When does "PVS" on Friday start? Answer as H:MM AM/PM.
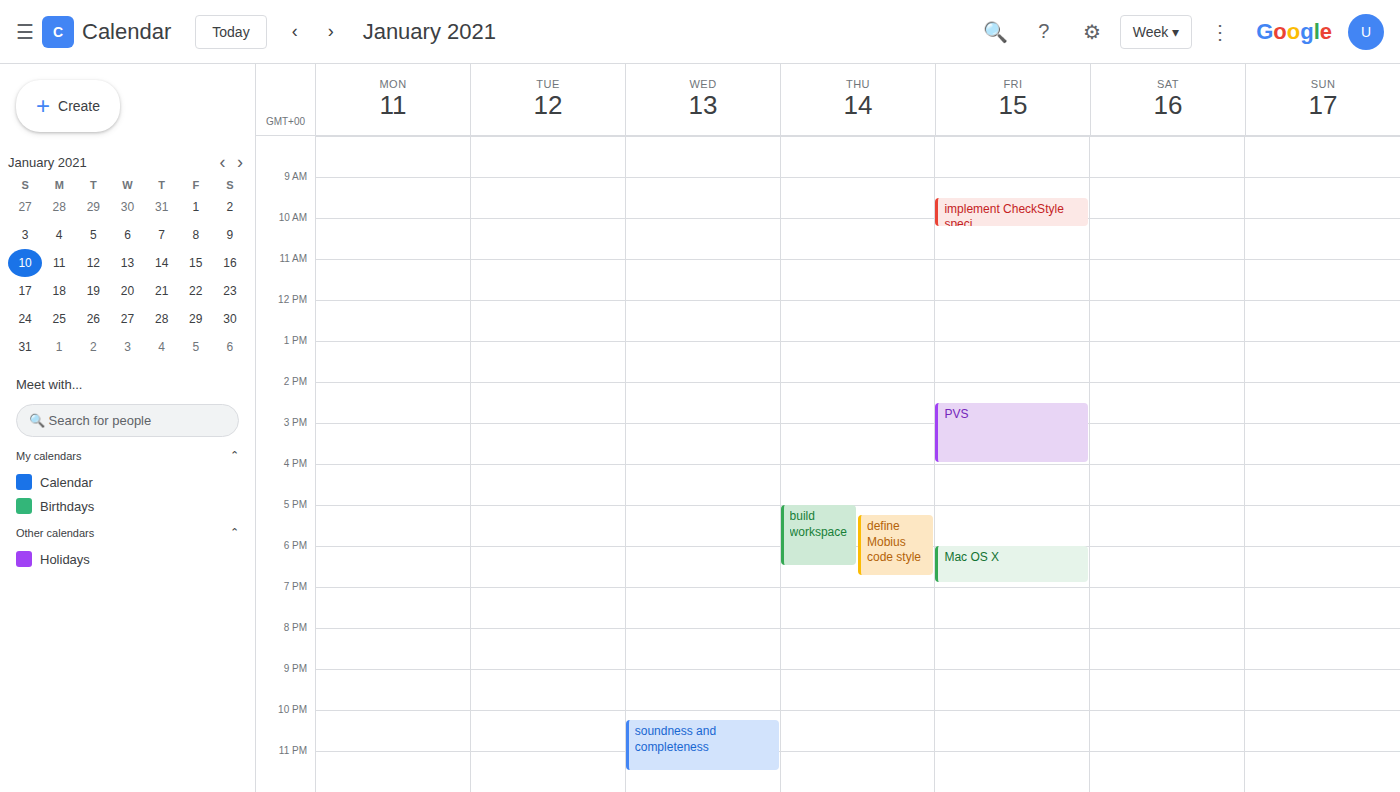
2:30 PM